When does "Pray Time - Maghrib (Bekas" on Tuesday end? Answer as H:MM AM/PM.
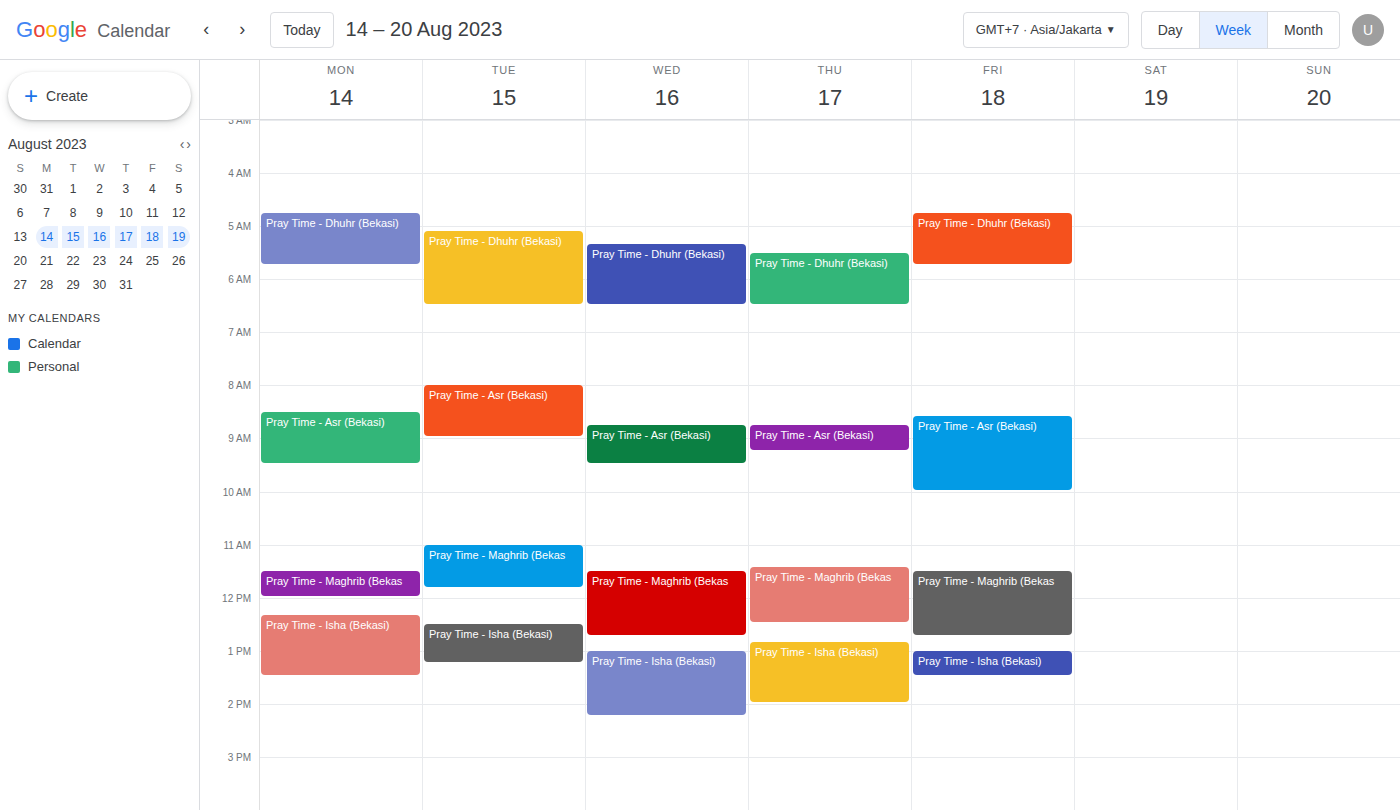
11:50 AM